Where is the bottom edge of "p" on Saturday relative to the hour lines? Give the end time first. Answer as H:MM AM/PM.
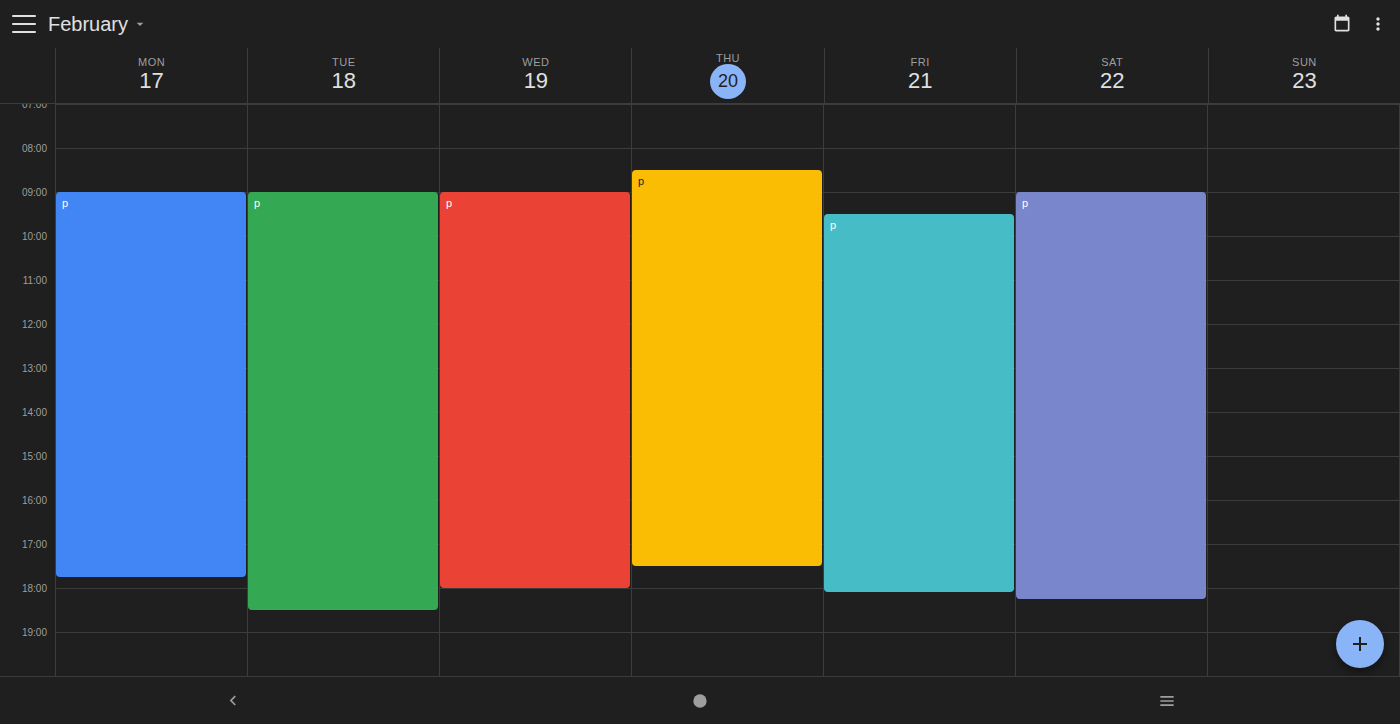
6:15 PM -- neither: a quarter of the way from the 6 PM line to the 7 PM line.